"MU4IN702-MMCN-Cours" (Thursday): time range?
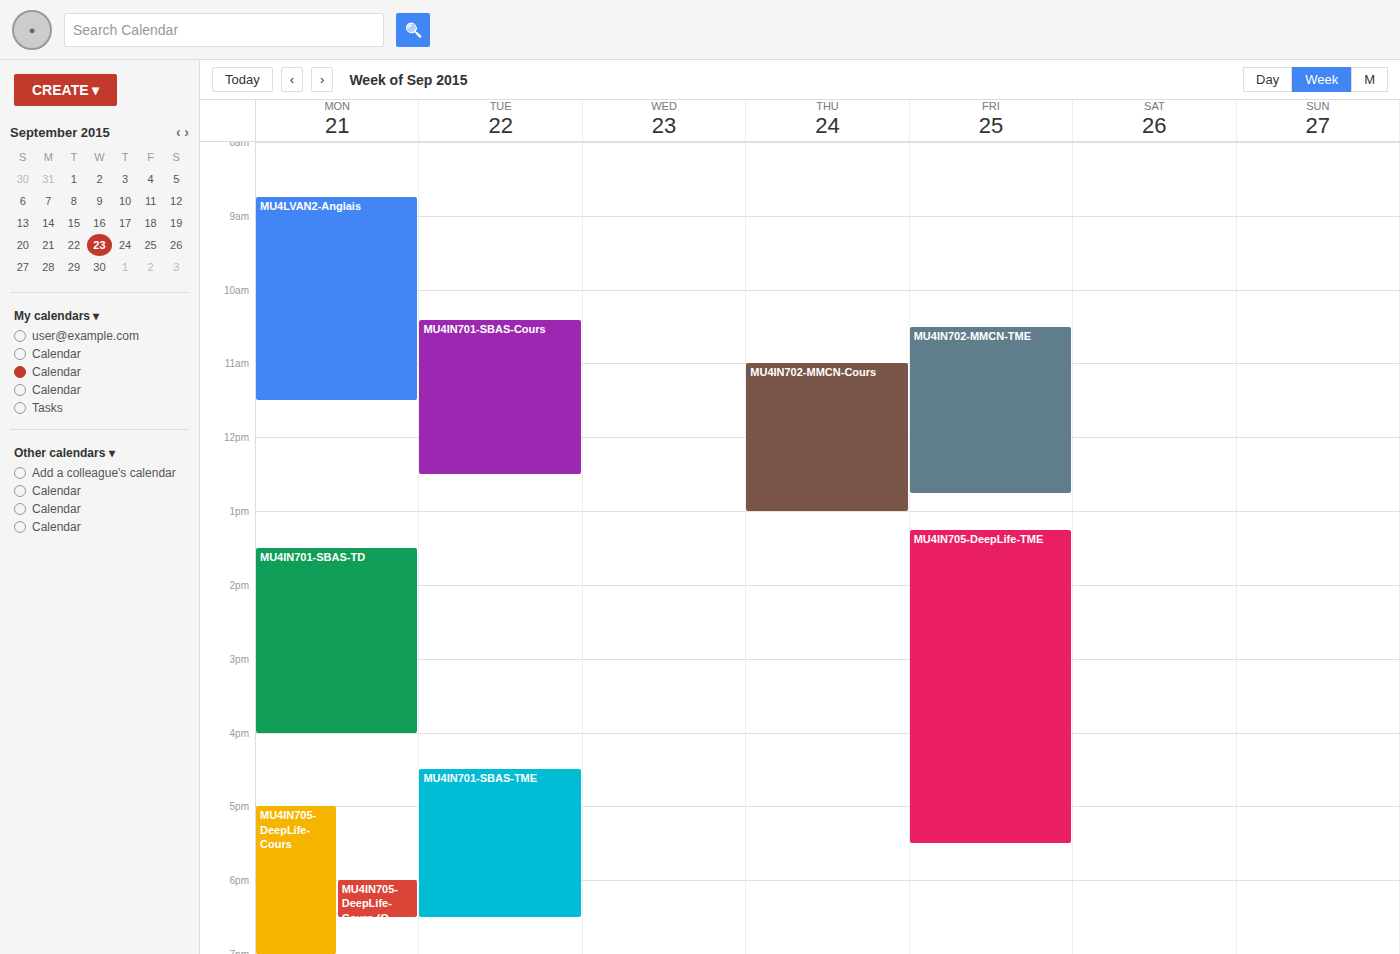
11:00 AM to 1:00 PM